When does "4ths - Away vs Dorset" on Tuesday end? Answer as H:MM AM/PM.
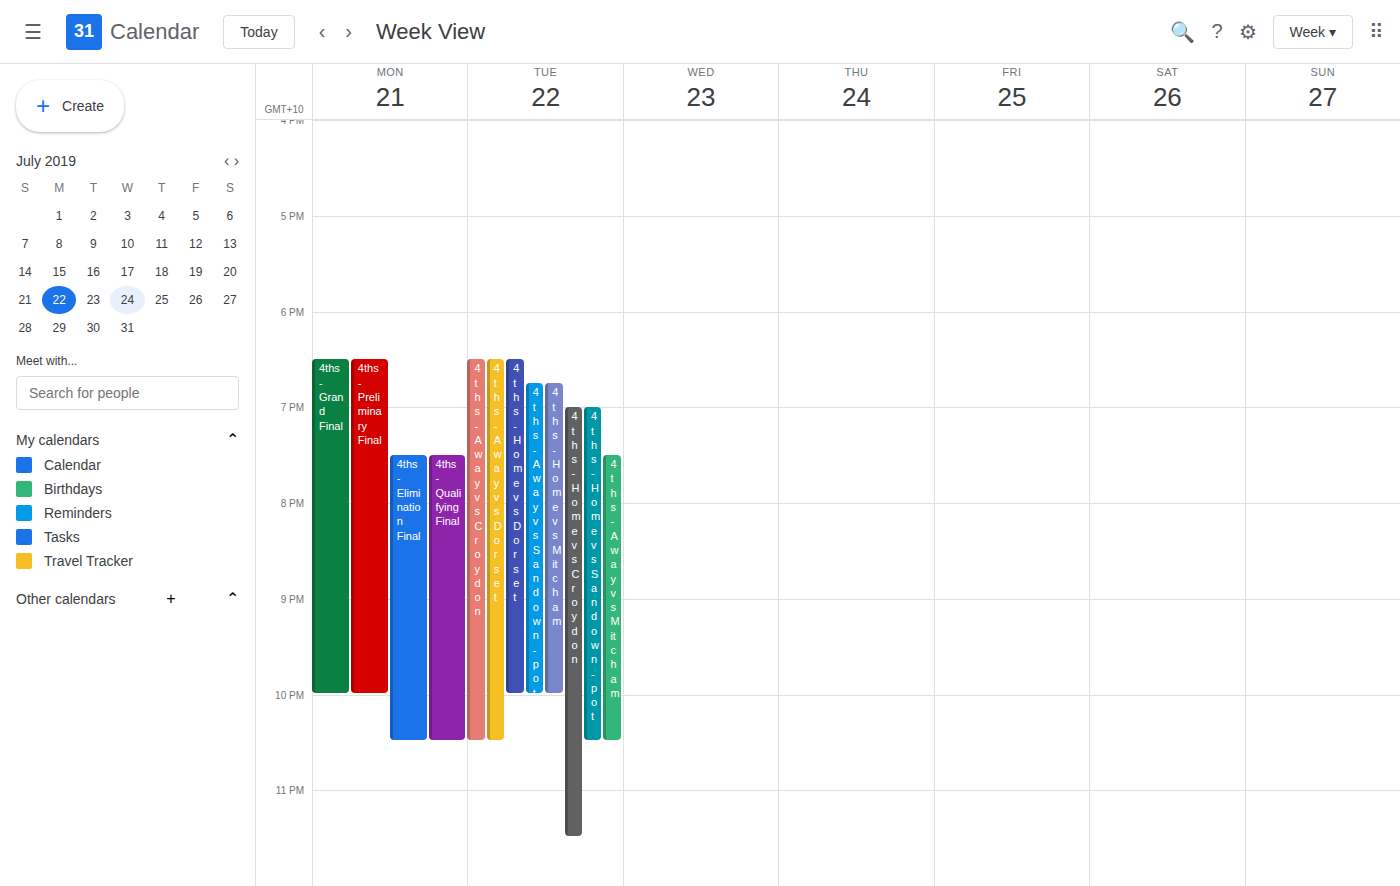
10:30 PM